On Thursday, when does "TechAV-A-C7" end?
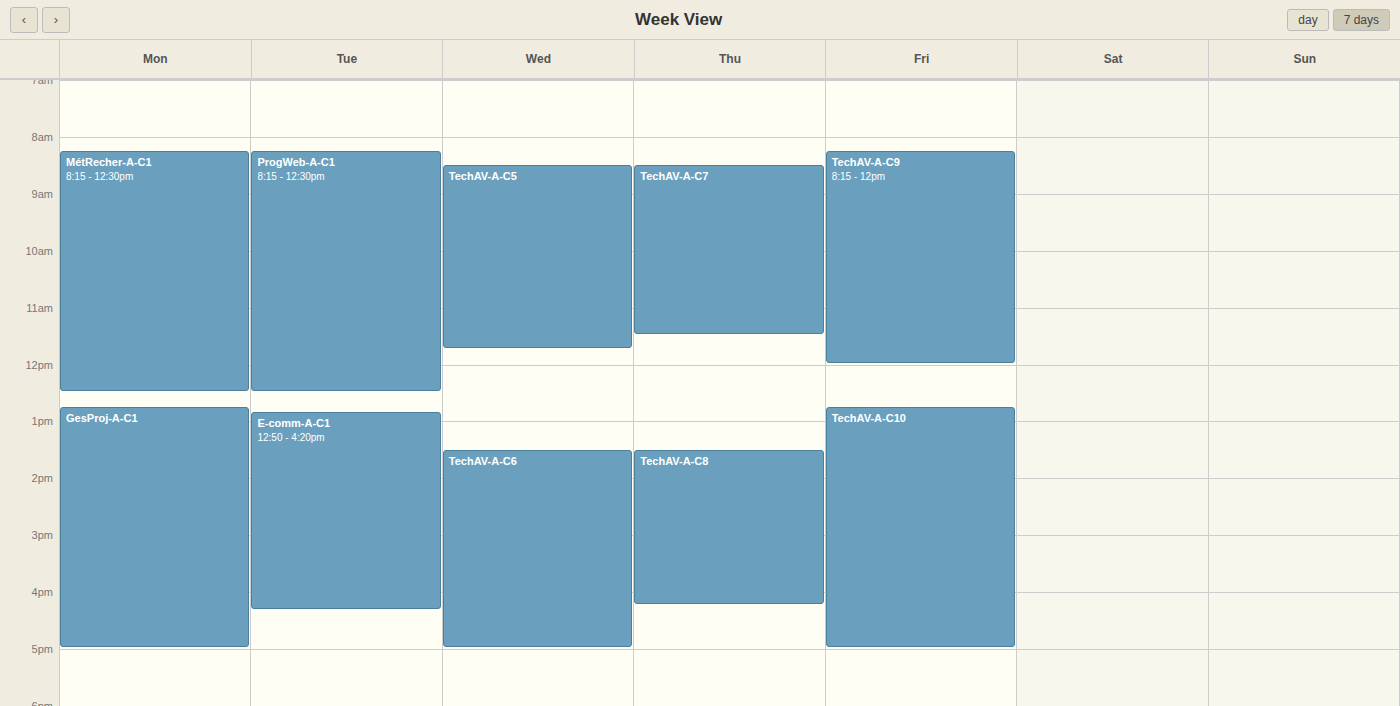
11:30